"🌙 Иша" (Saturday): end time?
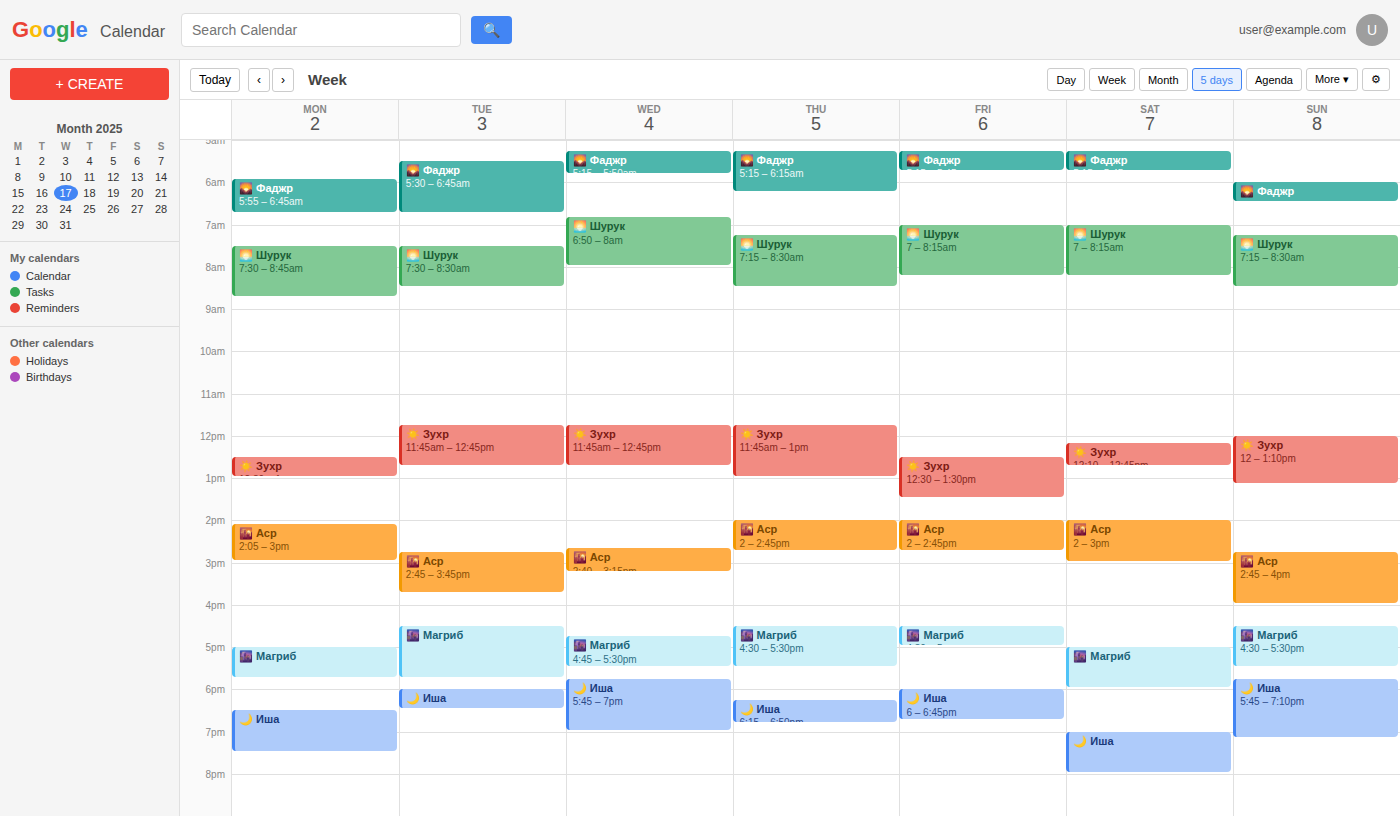
20:00